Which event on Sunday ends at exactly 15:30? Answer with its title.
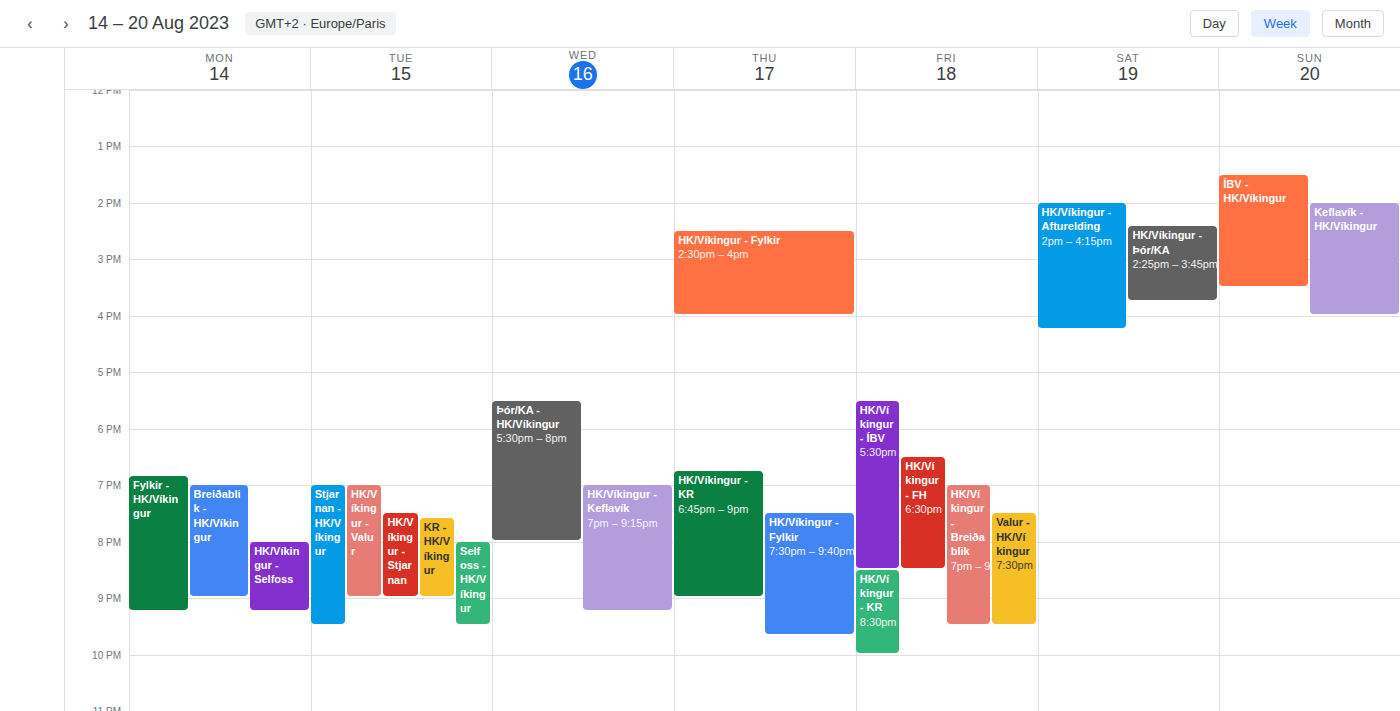
"ÍBV - HK/Víkingur"